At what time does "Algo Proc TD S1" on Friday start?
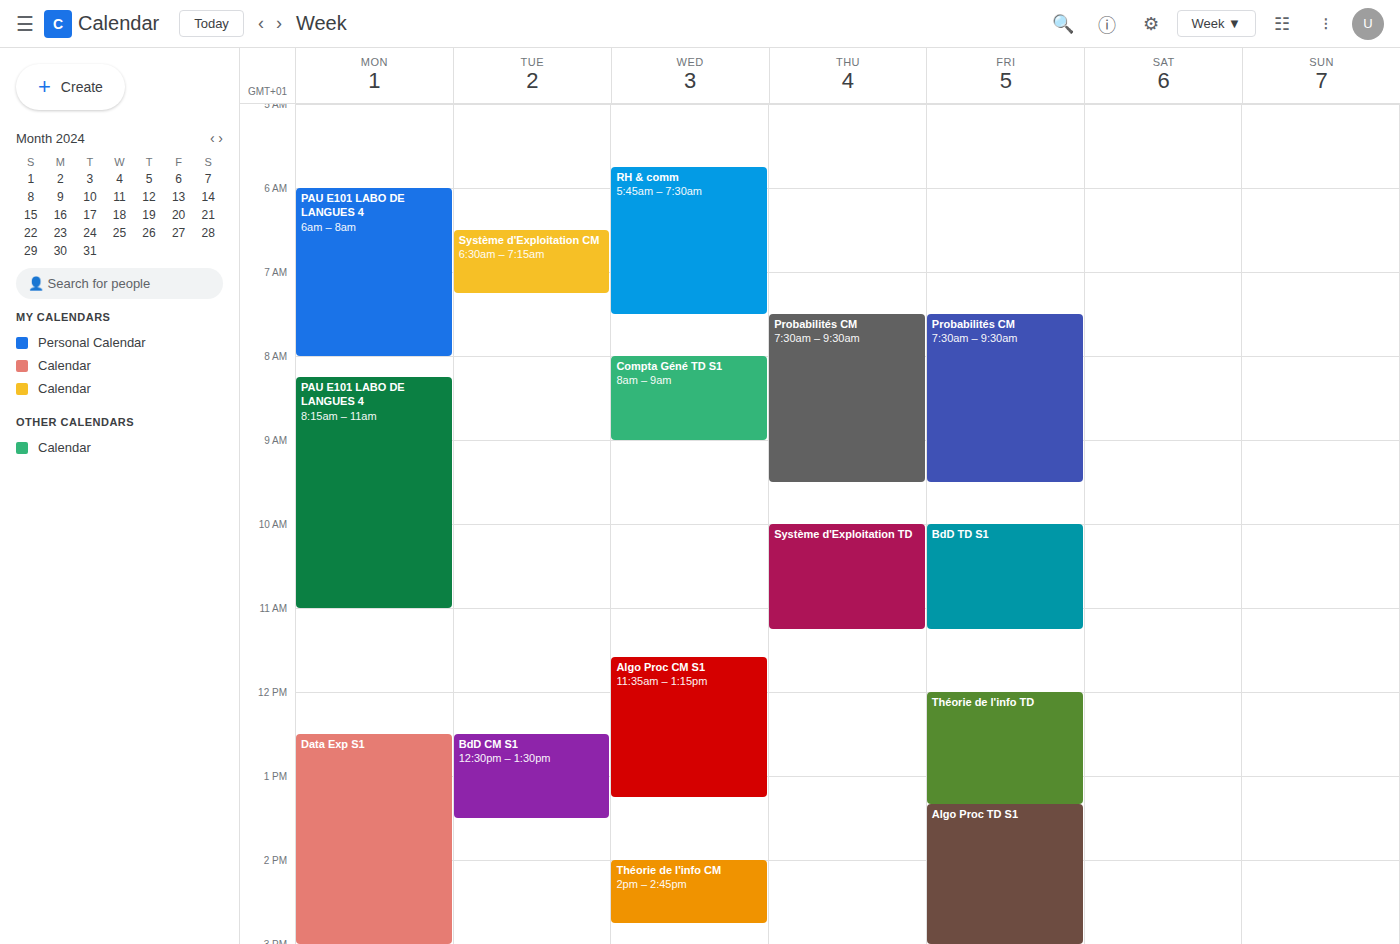
1:20 PM